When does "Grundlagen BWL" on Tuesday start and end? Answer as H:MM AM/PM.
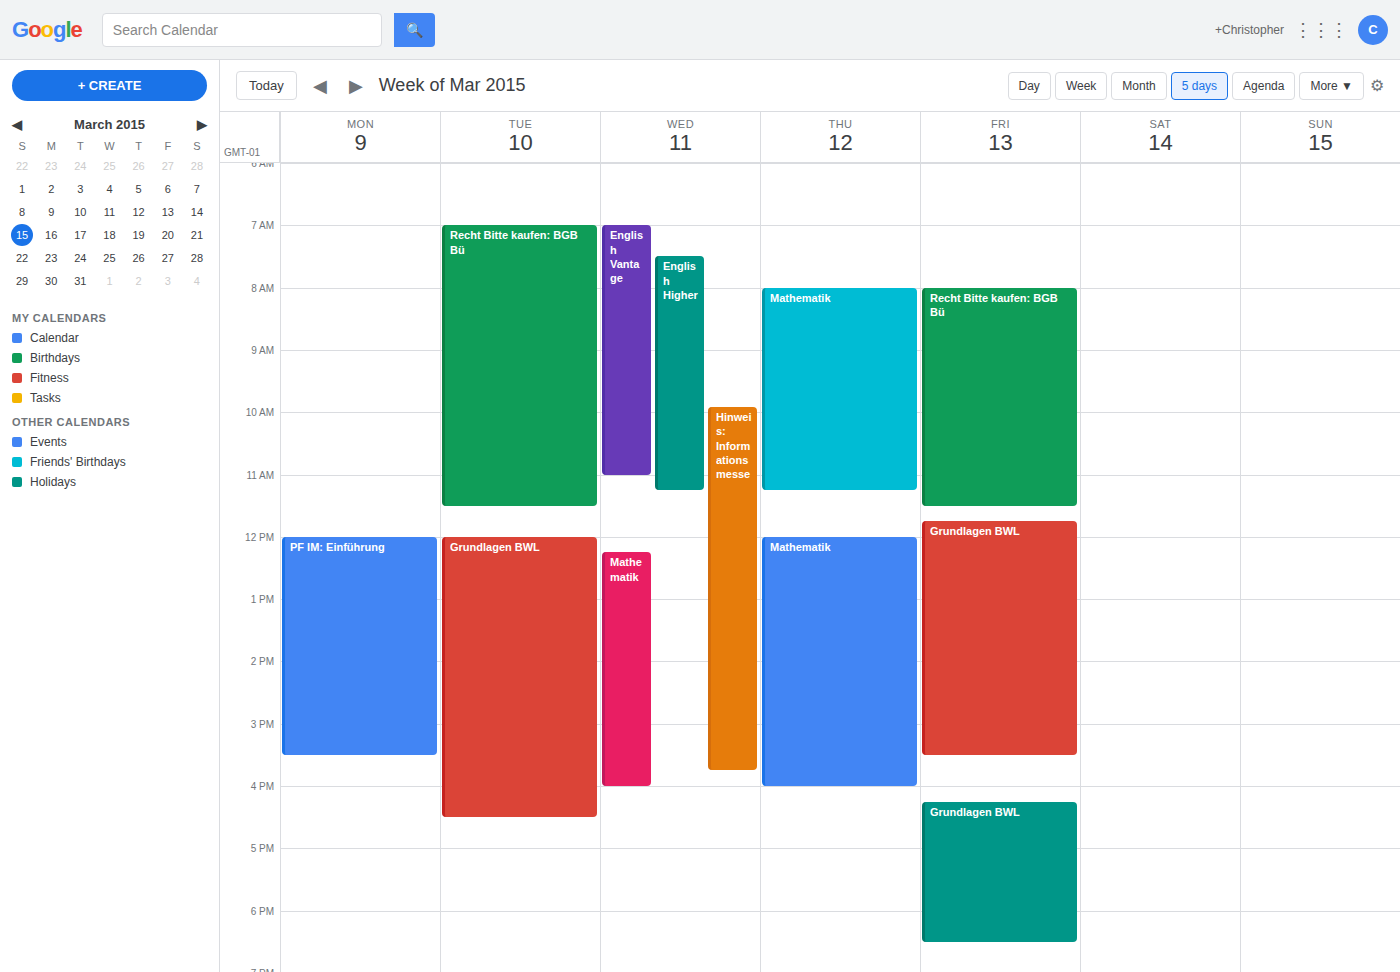
12:00 PM to 4:30 PM